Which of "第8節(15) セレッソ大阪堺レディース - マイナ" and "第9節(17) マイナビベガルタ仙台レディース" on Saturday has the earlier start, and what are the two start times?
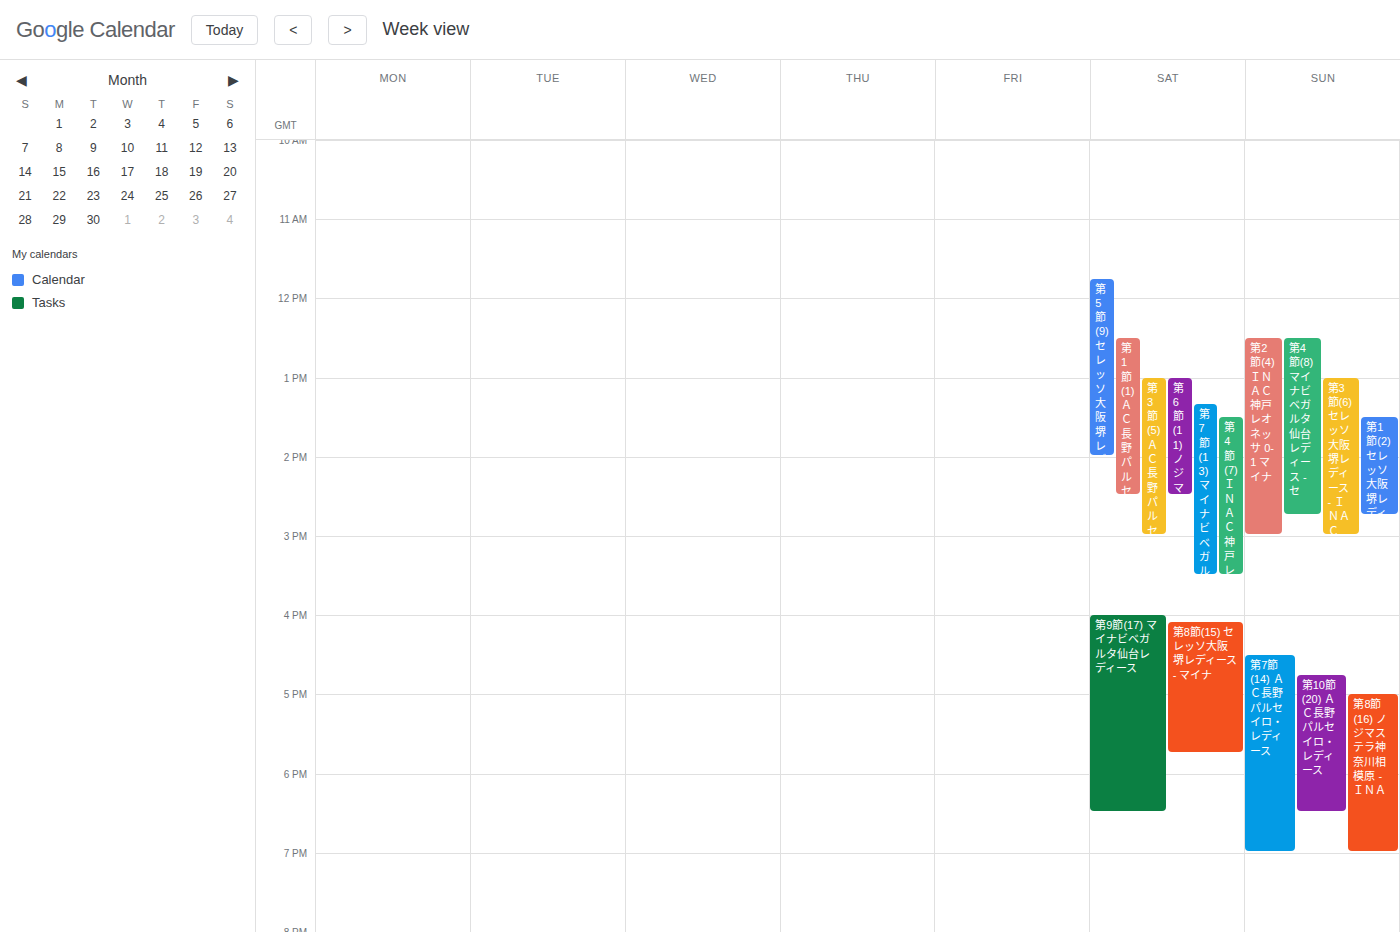
"第9節(17) マイナビベガルタ仙台レディース" 4:00 PM; "第8節(15) セレッソ大阪堺レディース - マイナ" 4:05 PM.